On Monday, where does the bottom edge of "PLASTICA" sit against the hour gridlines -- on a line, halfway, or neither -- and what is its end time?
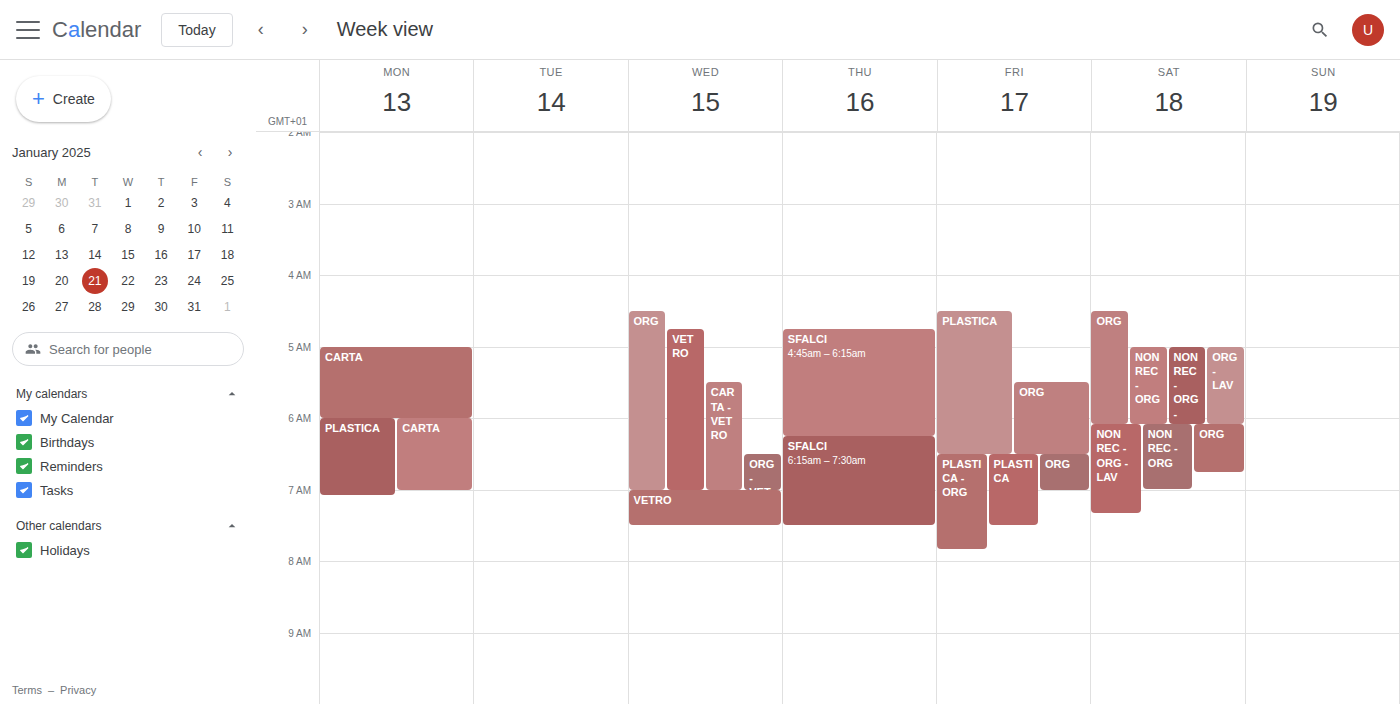
7:05 AM -- neither: 5 minutes below the 7 AM line and 55 minutes above the 8 AM line.